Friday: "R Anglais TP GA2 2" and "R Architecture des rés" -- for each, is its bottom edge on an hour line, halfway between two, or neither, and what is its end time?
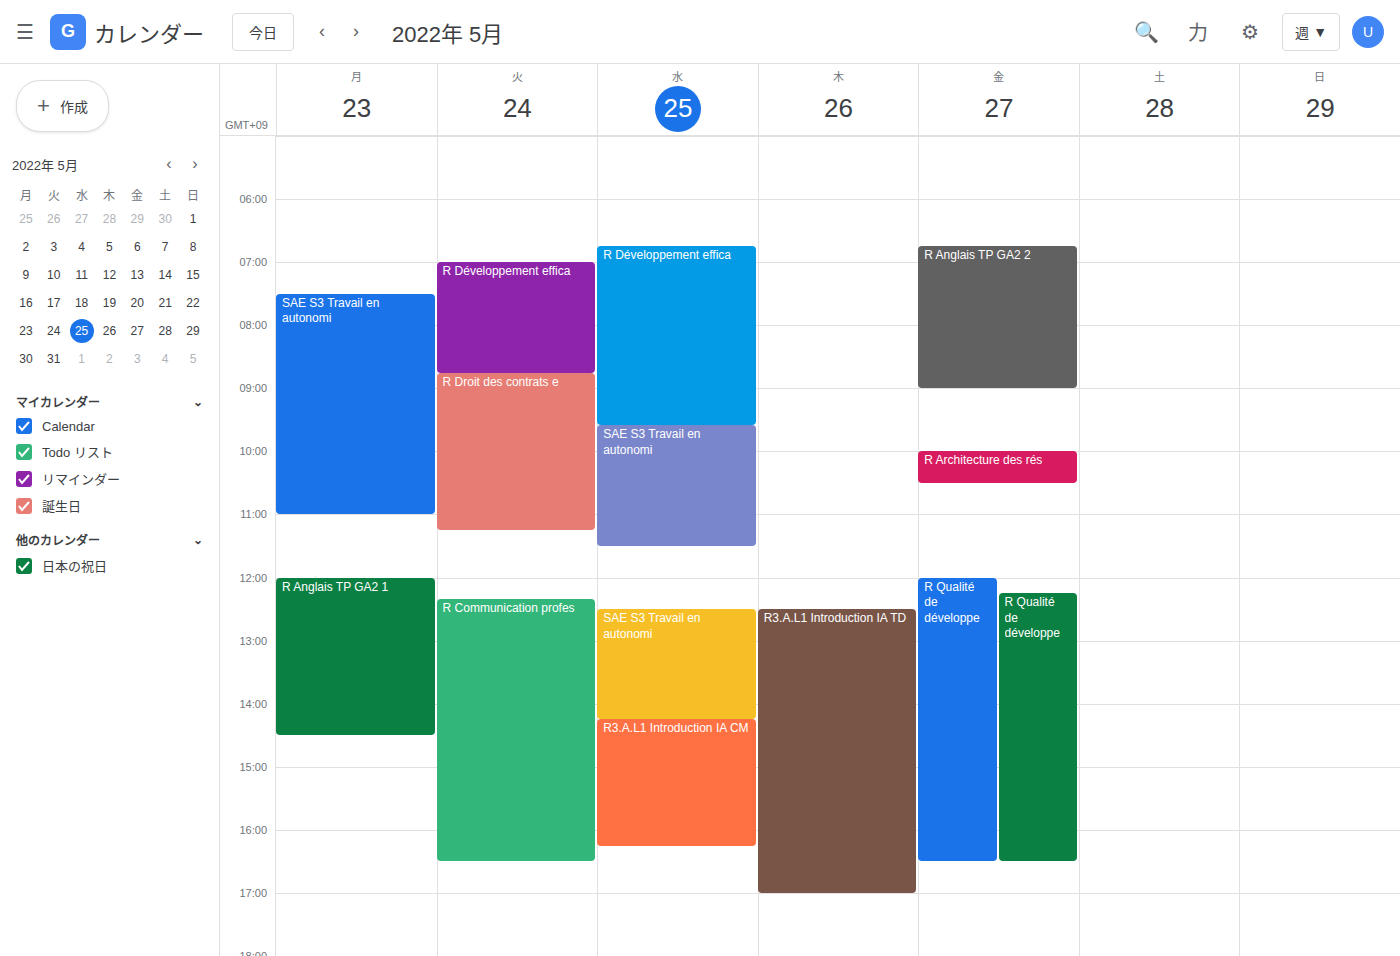
"R Anglais TP GA2 2": 9:00 AM, exactly on the 9 AM line. "R Architecture des rés": 10:30 AM, halfway between the 10 AM and 11 AM lines.